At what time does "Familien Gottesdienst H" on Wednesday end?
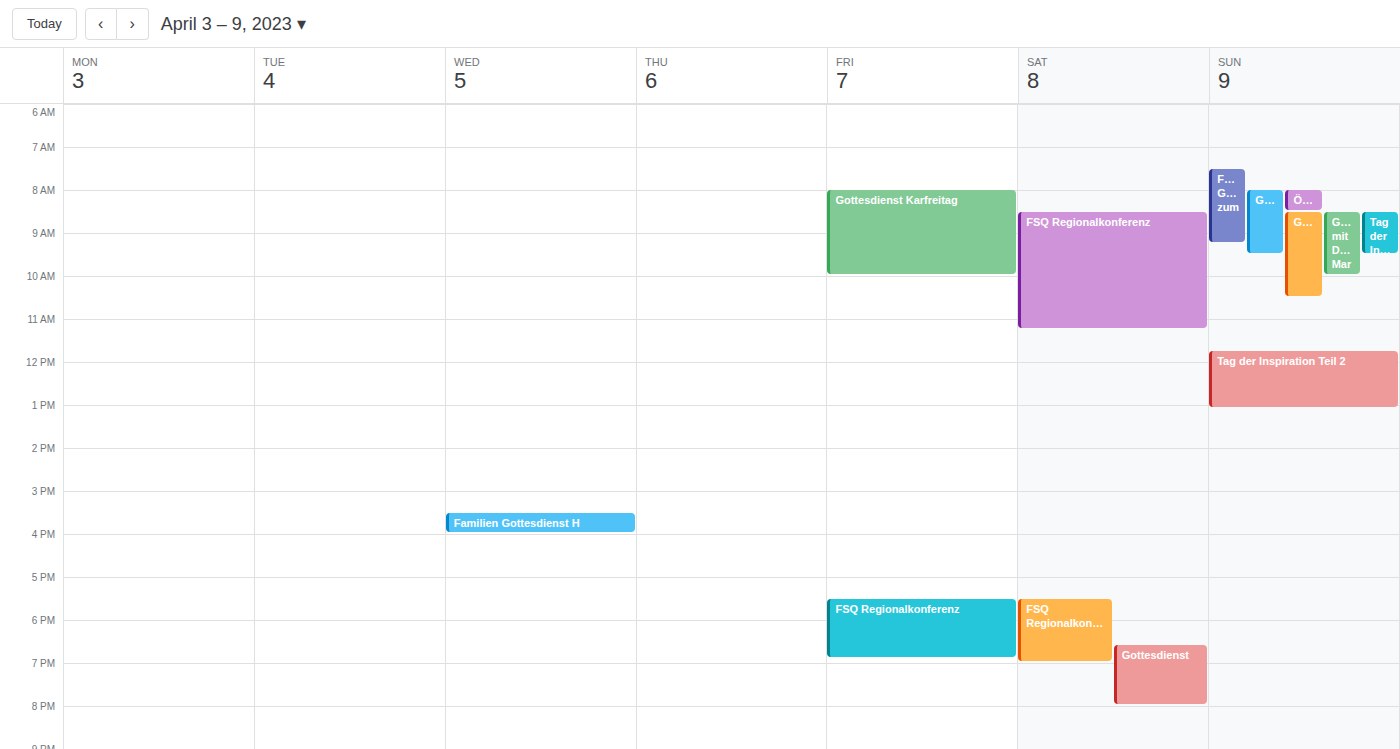
4:00 PM